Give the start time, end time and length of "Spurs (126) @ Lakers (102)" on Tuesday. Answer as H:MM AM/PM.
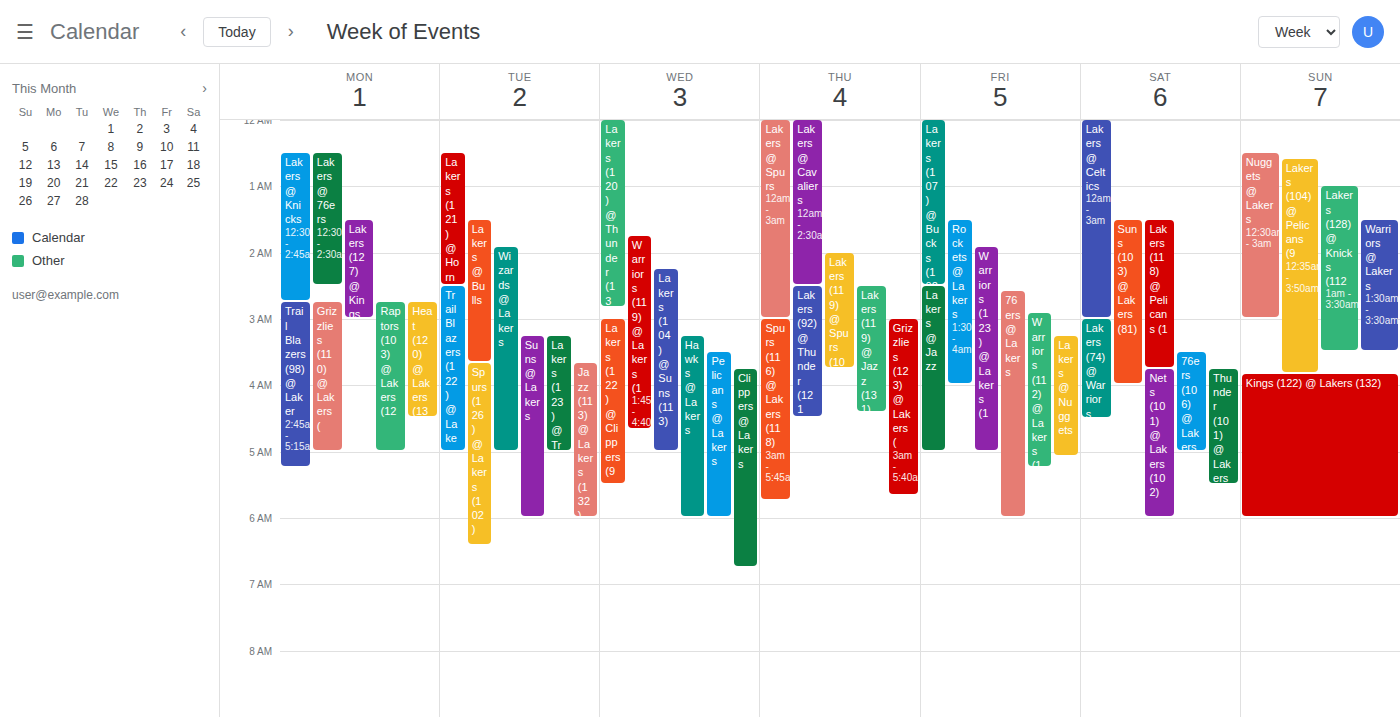
3:40 AM to 6:25 AM, 2 hours 45 minutes